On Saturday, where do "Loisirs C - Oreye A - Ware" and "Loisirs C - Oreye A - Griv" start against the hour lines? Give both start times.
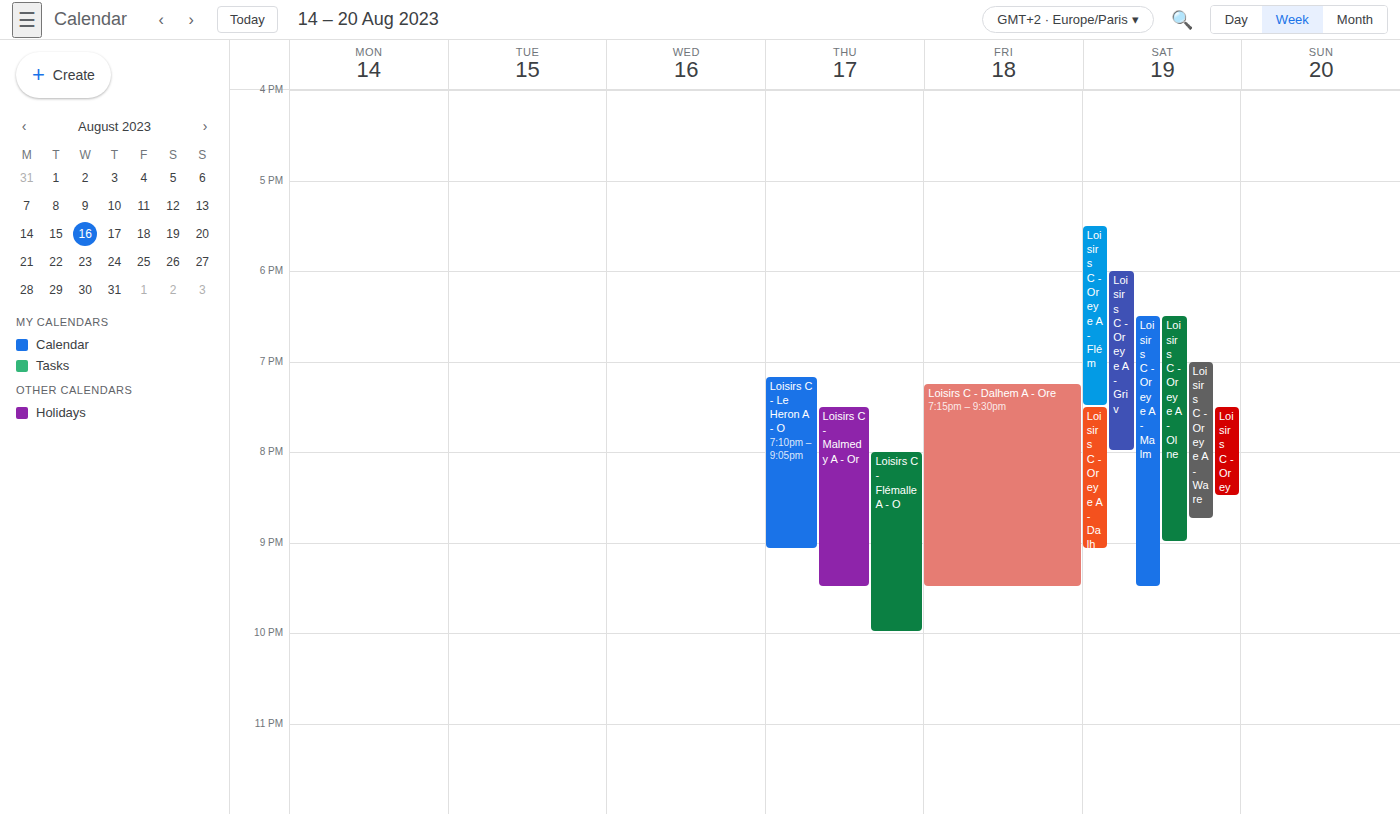
"Loisirs C - Oreye A - Ware": 7:00 PM, exactly on the 7 PM line. "Loisirs C - Oreye A - Griv": 6:00 PM, exactly on the 6 PM line.